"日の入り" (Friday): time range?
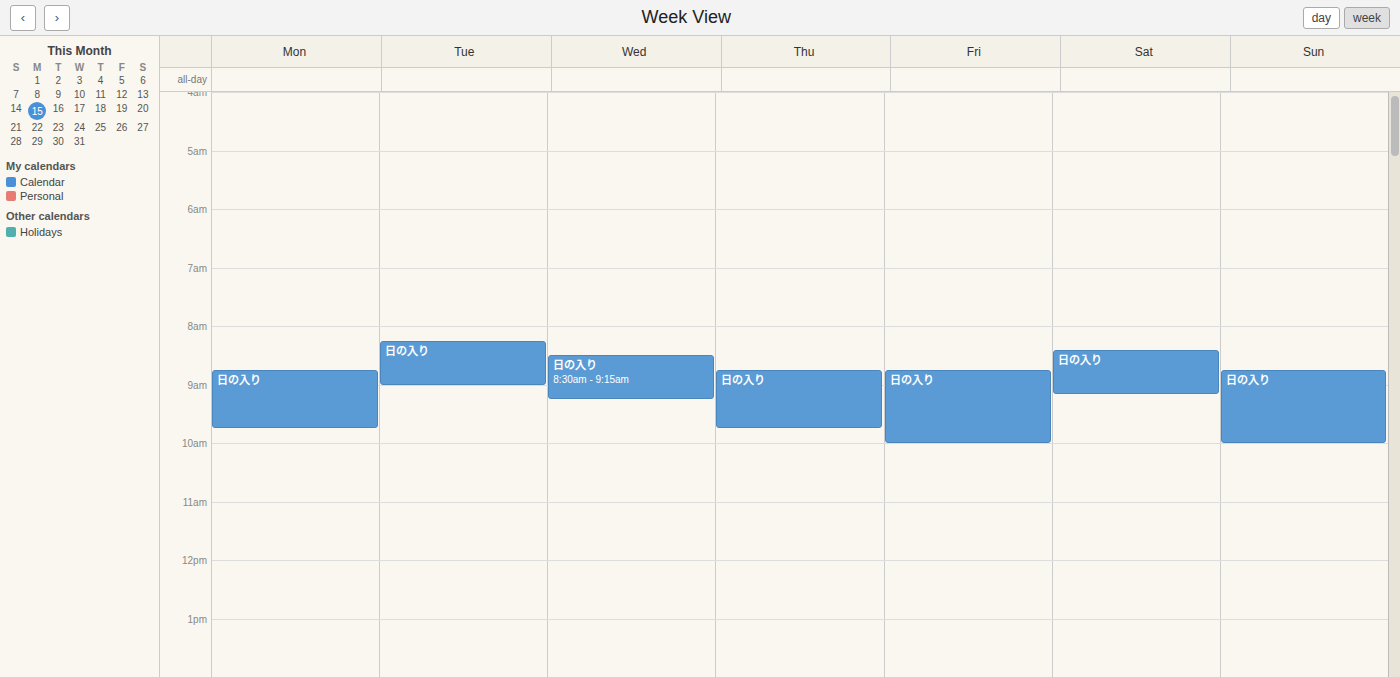
8:45 AM to 10:00 AM